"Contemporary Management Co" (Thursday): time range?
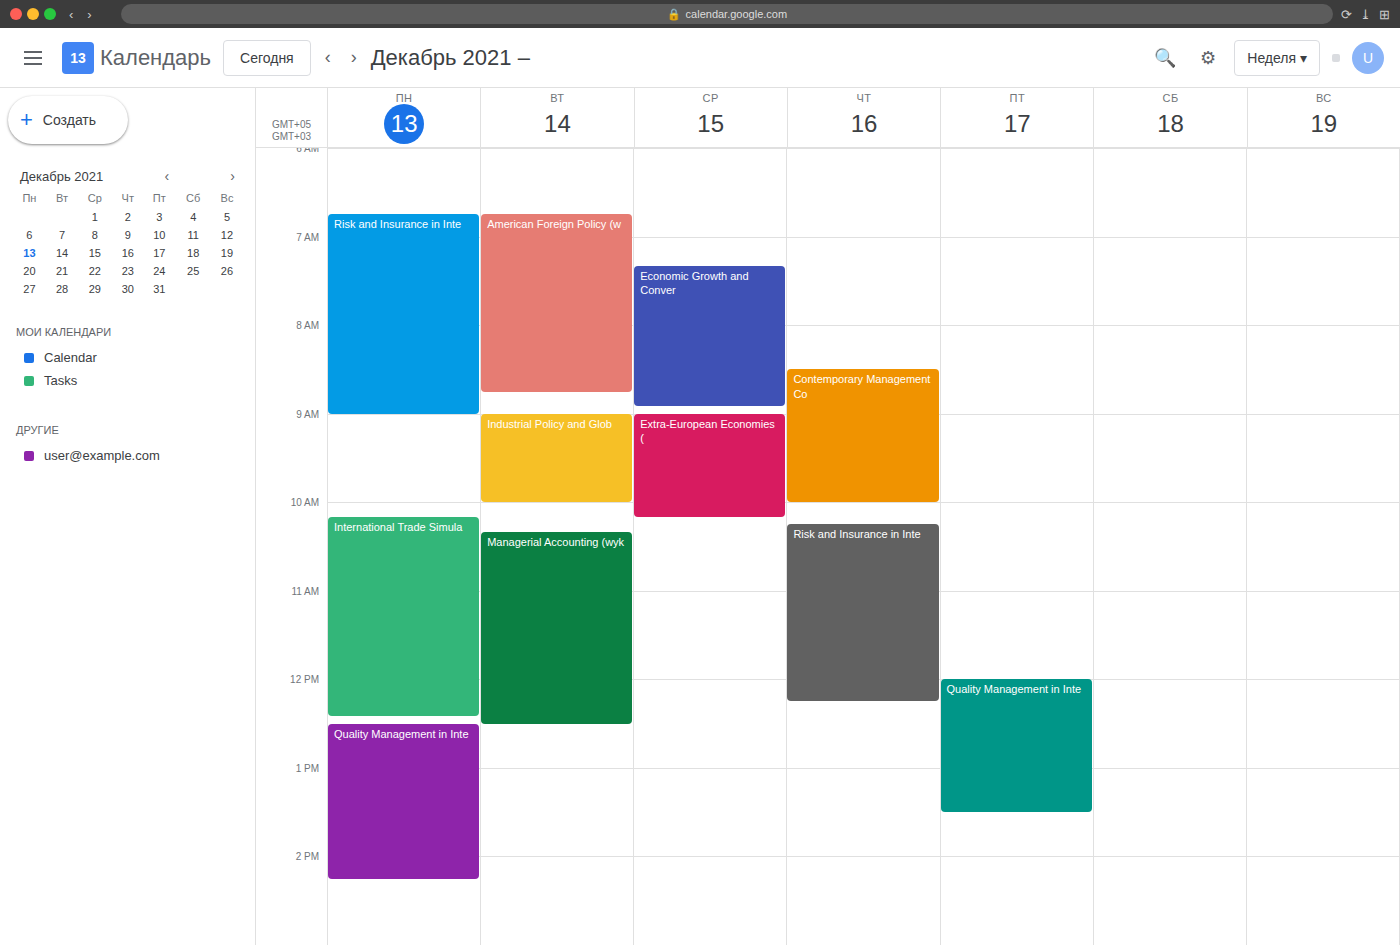
08:30 to 10:00